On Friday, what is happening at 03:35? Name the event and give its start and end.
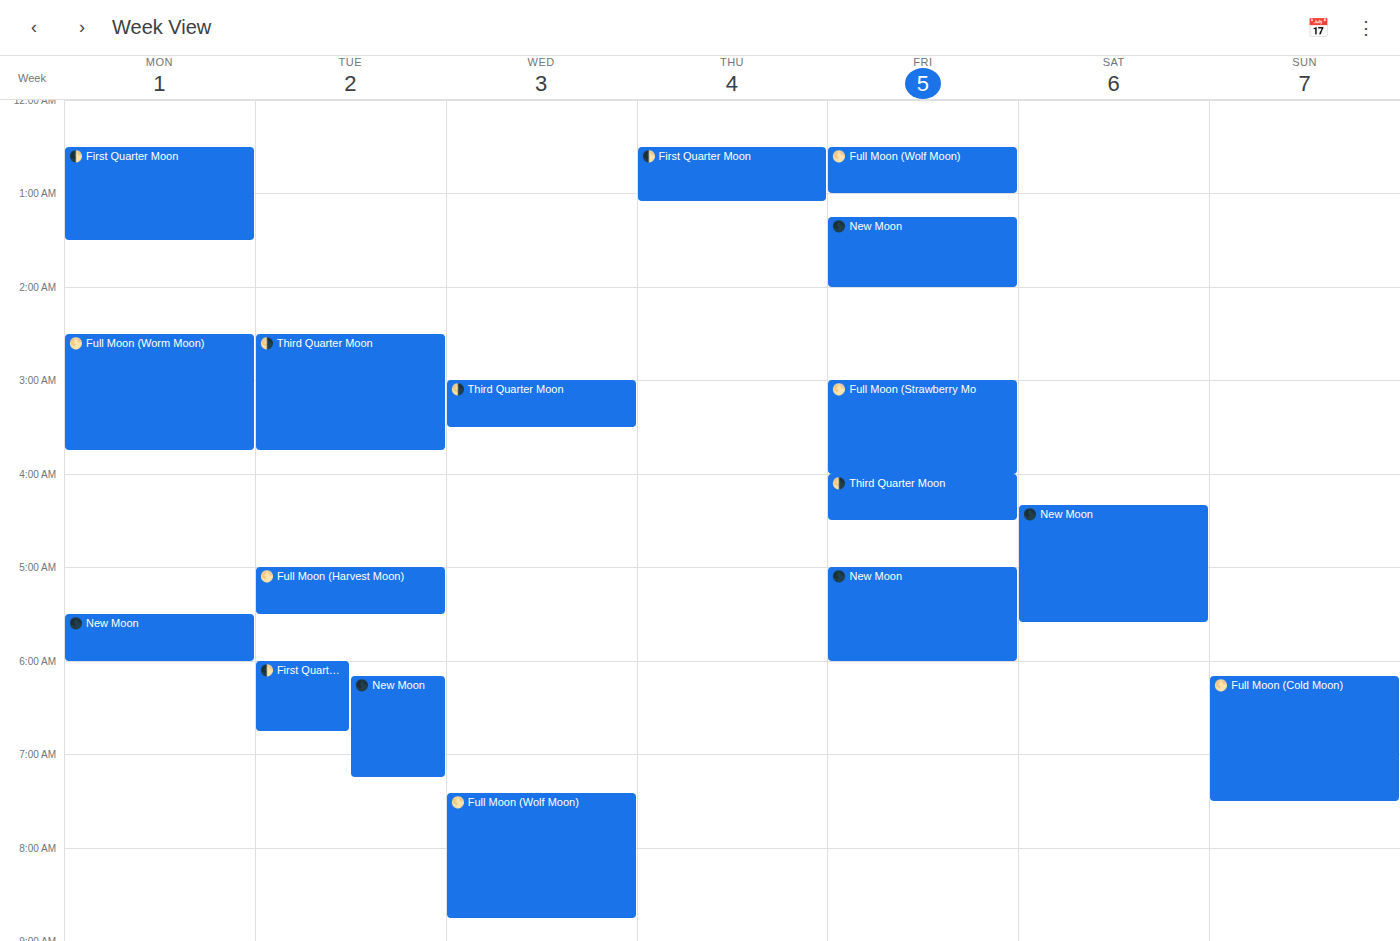
"🌕 Full Moon (Strawberry Mo", 03:00 to 04:00